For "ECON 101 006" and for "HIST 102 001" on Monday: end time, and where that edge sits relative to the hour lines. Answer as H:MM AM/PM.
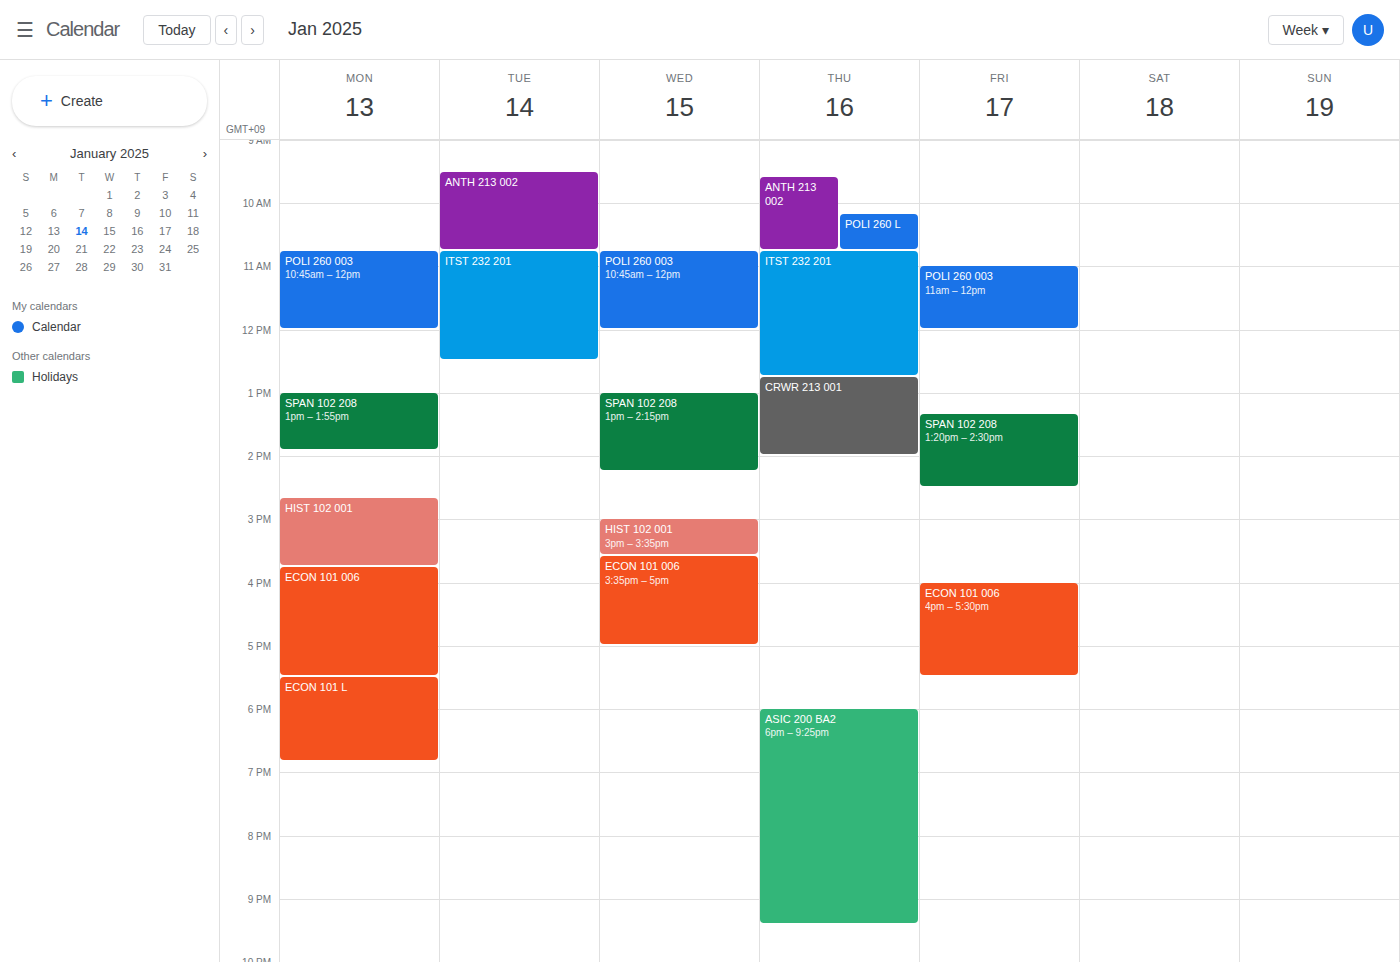
"ECON 101 006": 5:30 PM, halfway between the 5 PM and 6 PM lines. "HIST 102 001": 3:45 PM, neither: three quarters of the way from the 3 PM line to the 4 PM line.